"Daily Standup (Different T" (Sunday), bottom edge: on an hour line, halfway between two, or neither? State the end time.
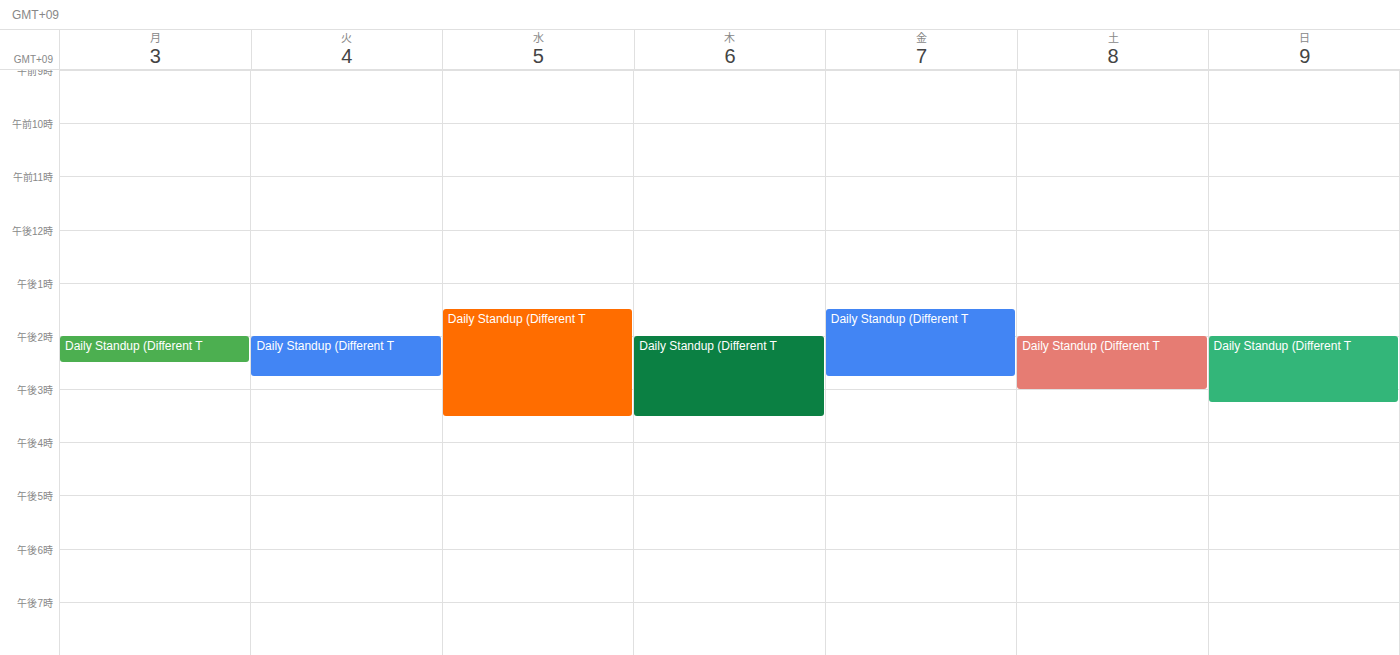
3:15 PM -- neither: a quarter of the way from the 3 PM line to the 4 PM line.